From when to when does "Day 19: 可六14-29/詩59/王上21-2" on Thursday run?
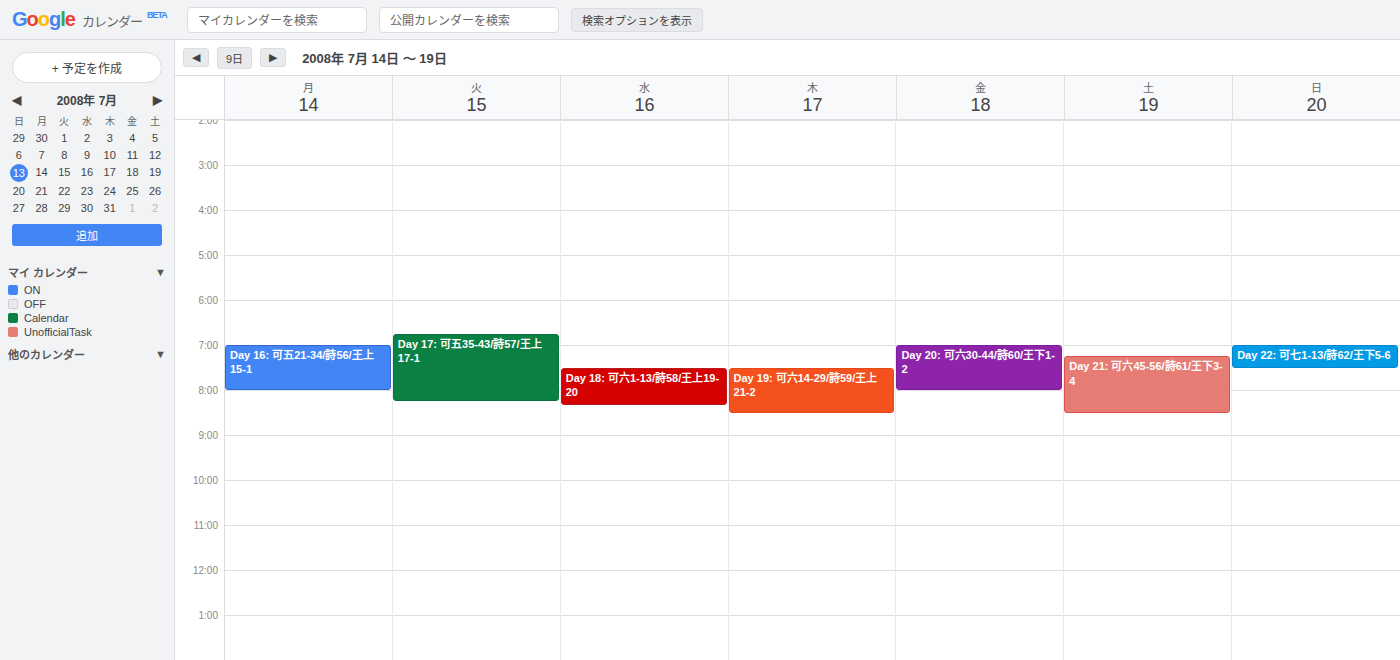
7:30 AM to 8:30 AM